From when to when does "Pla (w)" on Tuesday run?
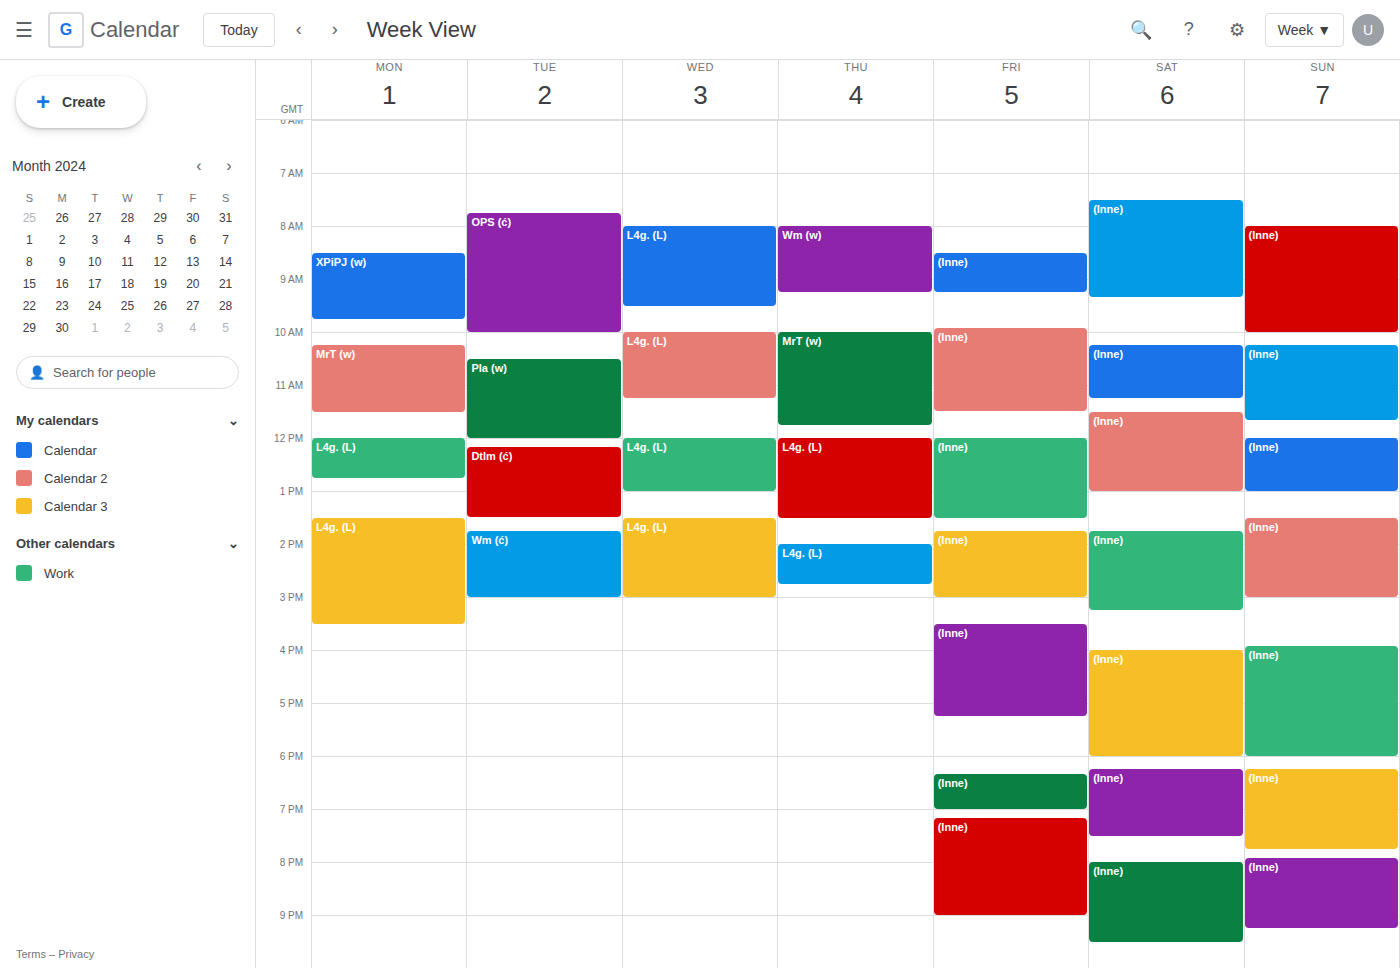
10:30 AM to 12:00 PM